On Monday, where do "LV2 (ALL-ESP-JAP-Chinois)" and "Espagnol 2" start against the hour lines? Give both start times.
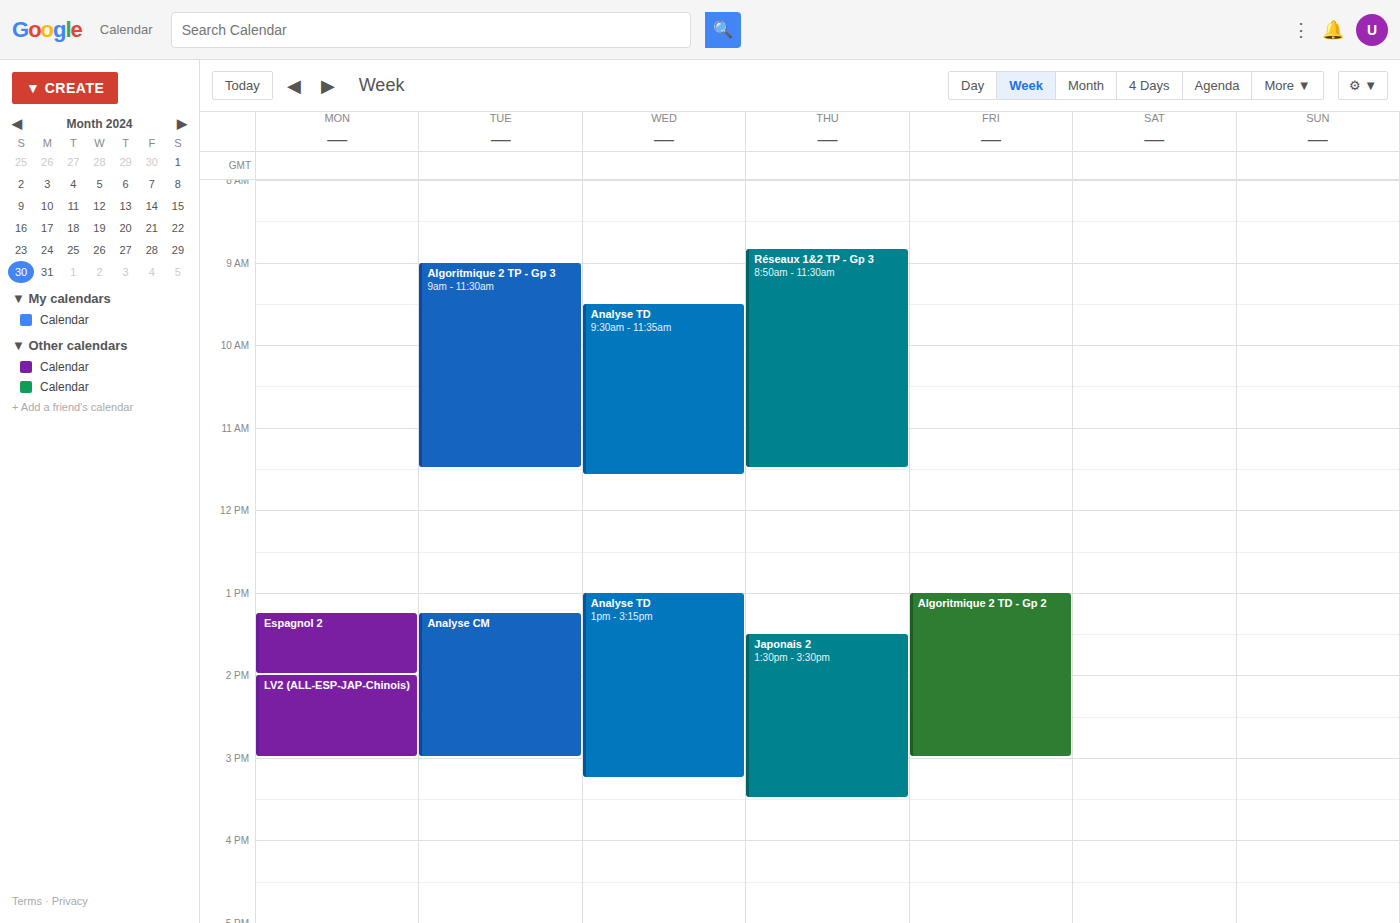
"LV2 (ALL-ESP-JAP-Chinois)": 2:00 PM, exactly on the 2 PM line. "Espagnol 2": 1:15 PM, neither: a quarter of the way from the 1 PM line to the 2 PM line.